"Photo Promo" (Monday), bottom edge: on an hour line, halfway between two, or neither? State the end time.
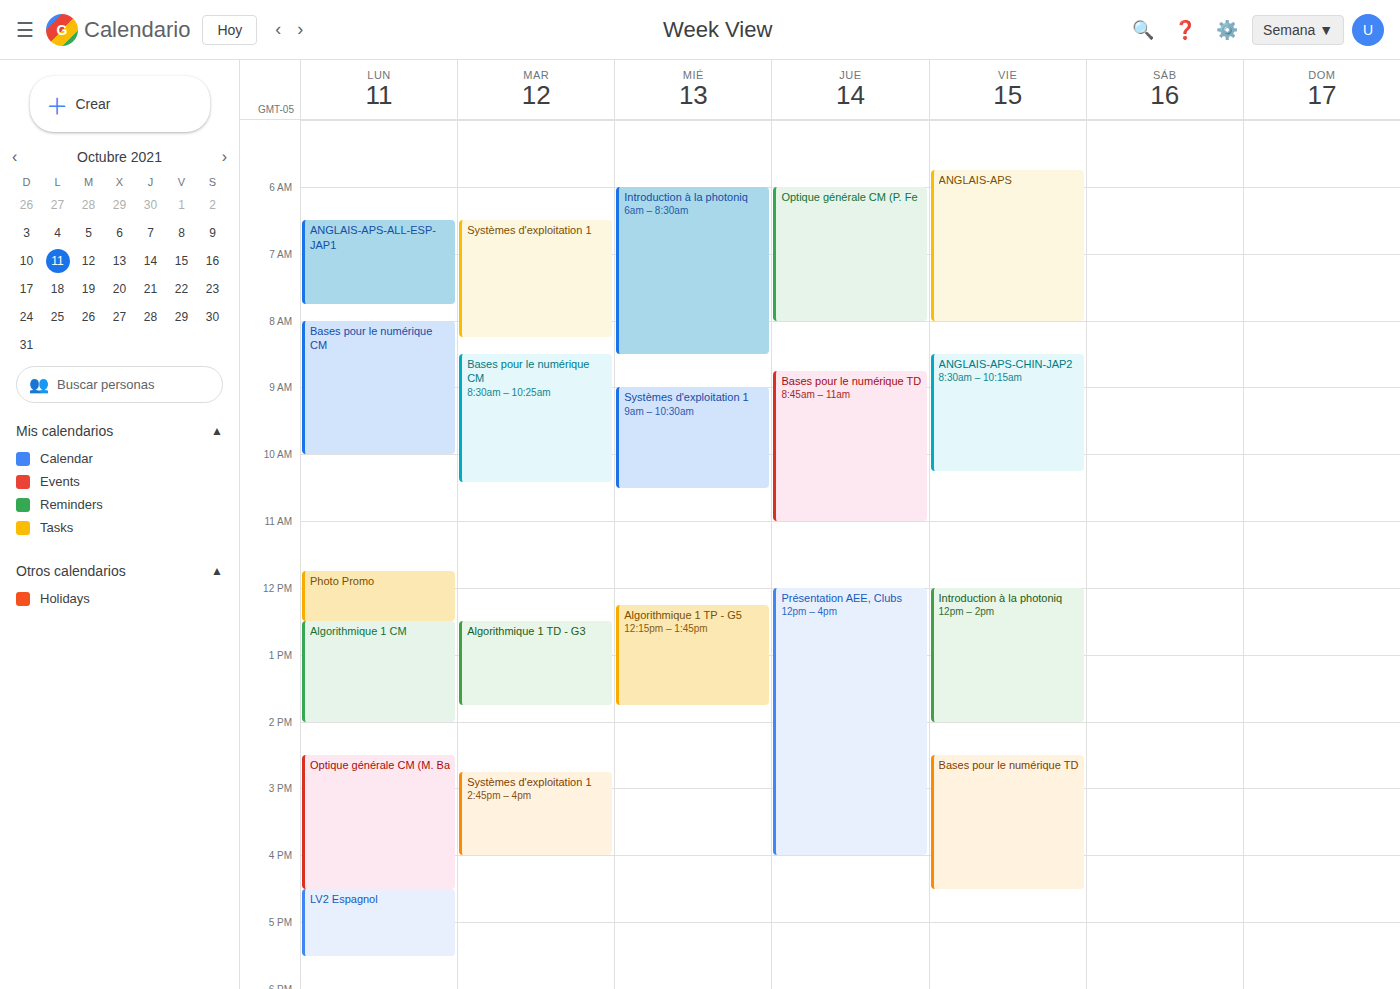
12:30 PM -- halfway between the 12 PM and 1 PM lines.